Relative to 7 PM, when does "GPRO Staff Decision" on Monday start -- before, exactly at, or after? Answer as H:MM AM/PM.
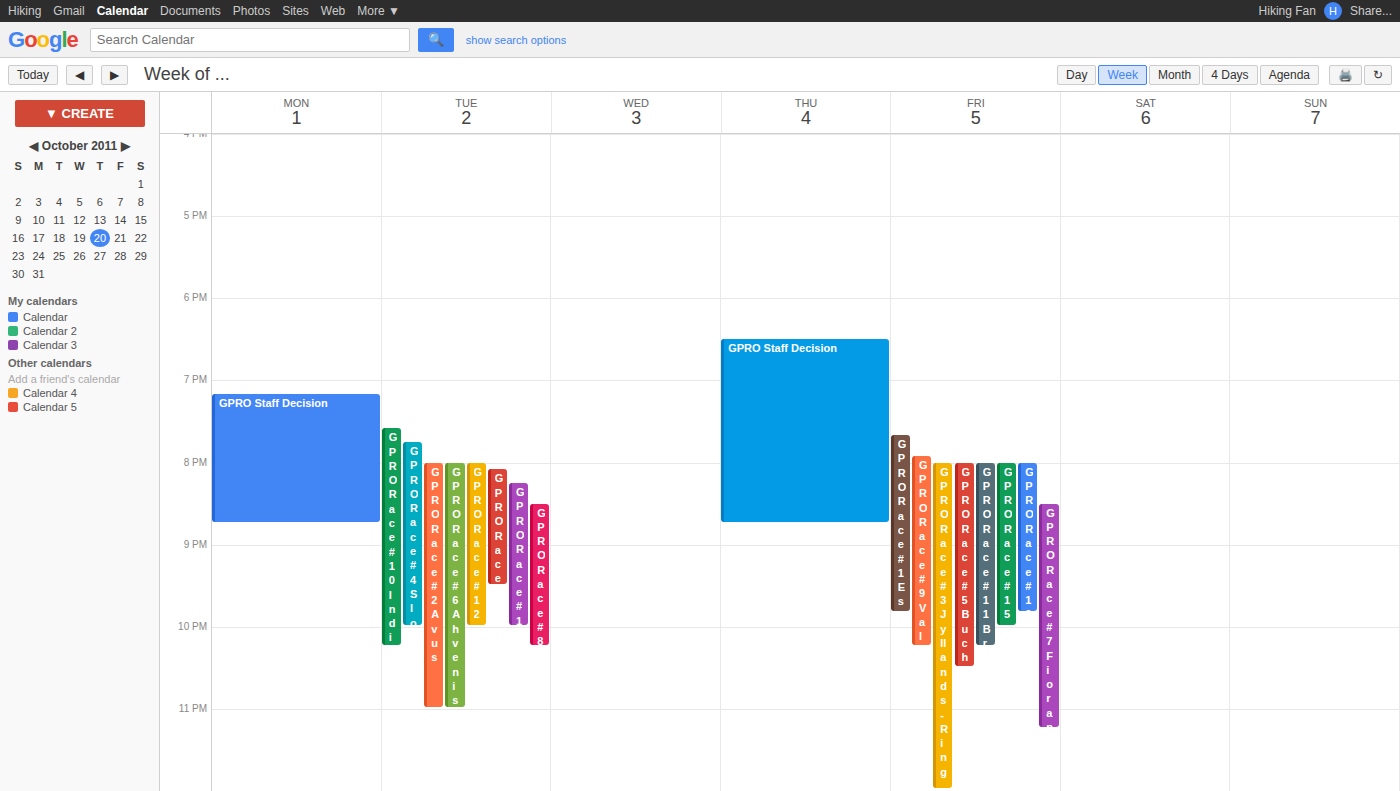
7:10 PM -- after 7 PM, 10 minutes below the 7 PM line.